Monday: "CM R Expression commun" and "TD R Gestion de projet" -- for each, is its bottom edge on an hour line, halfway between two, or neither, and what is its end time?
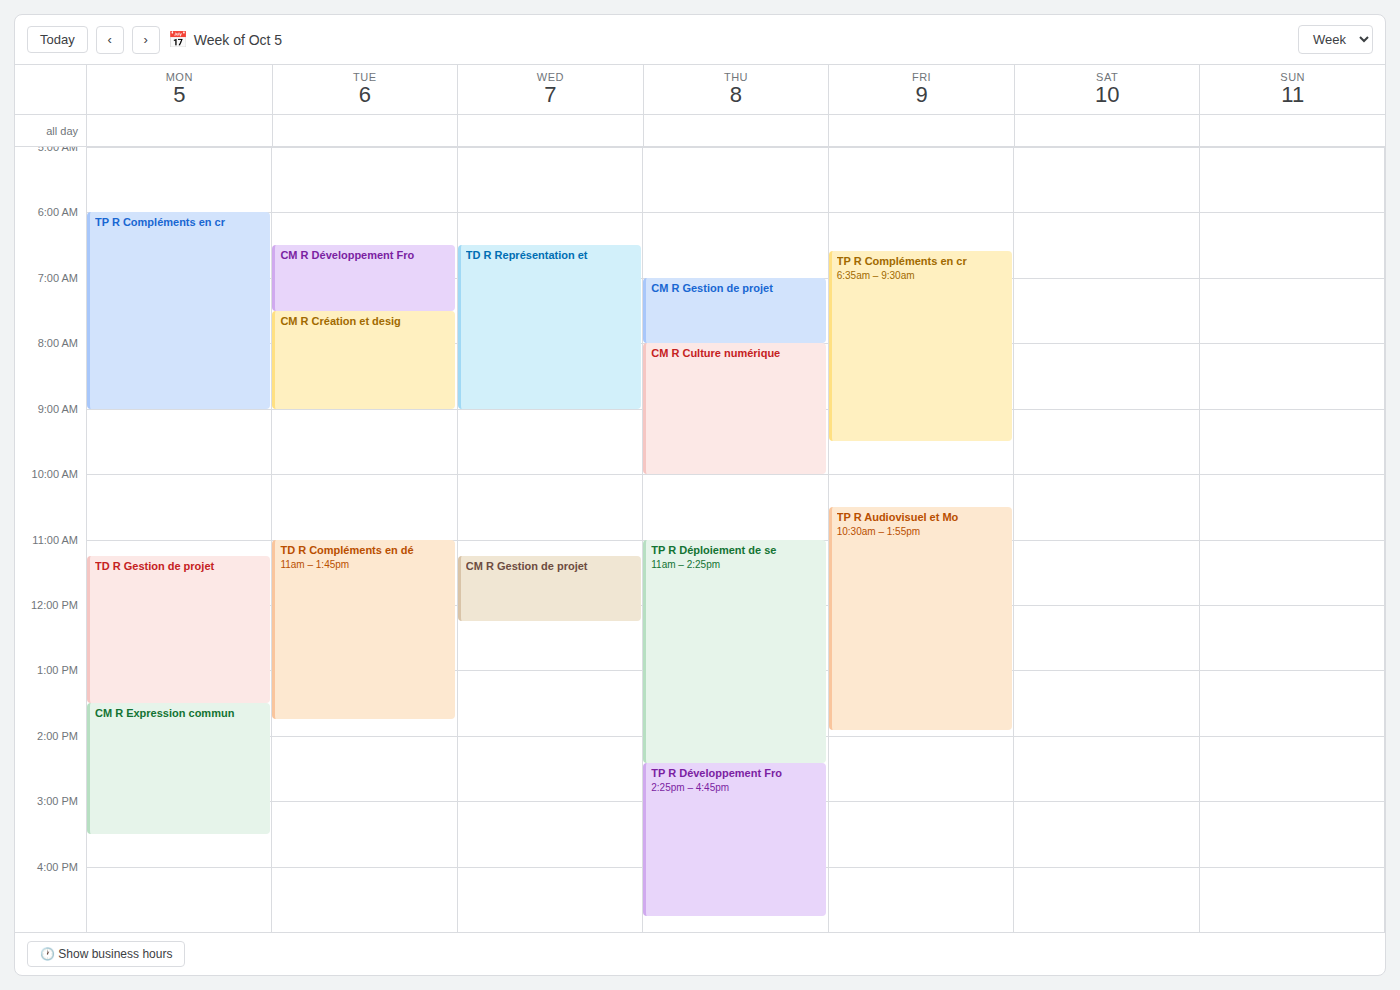
"CM R Expression commun": 3:30 PM, halfway between the 3 PM and 4 PM lines. "TD R Gestion de projet": 1:30 PM, halfway between the 1 PM and 2 PM lines.